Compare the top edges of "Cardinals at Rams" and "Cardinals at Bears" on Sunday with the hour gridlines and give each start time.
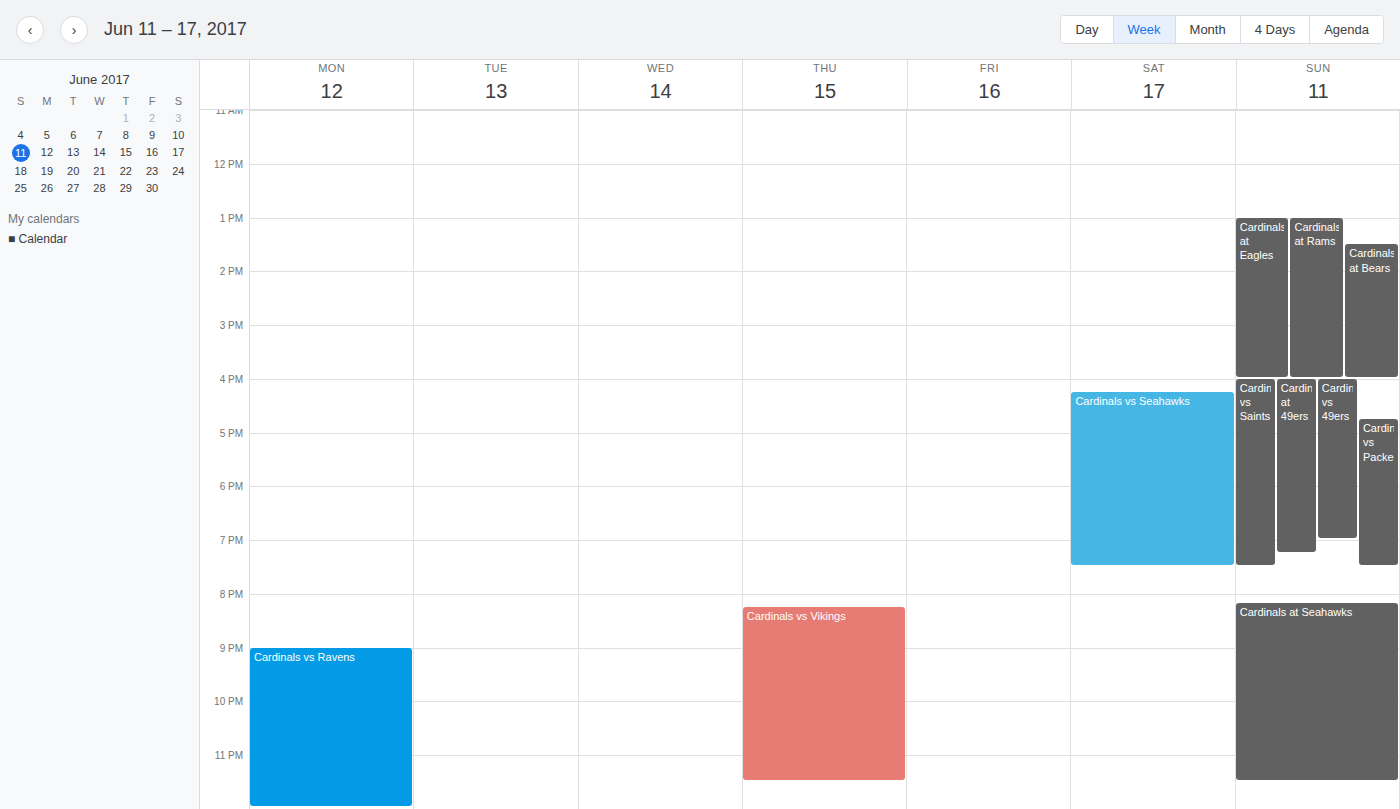
"Cardinals at Rams": 13:00, exactly on the 13:00 line. "Cardinals at Bears": 13:30, halfway between the 13:00 and 14:00 lines.